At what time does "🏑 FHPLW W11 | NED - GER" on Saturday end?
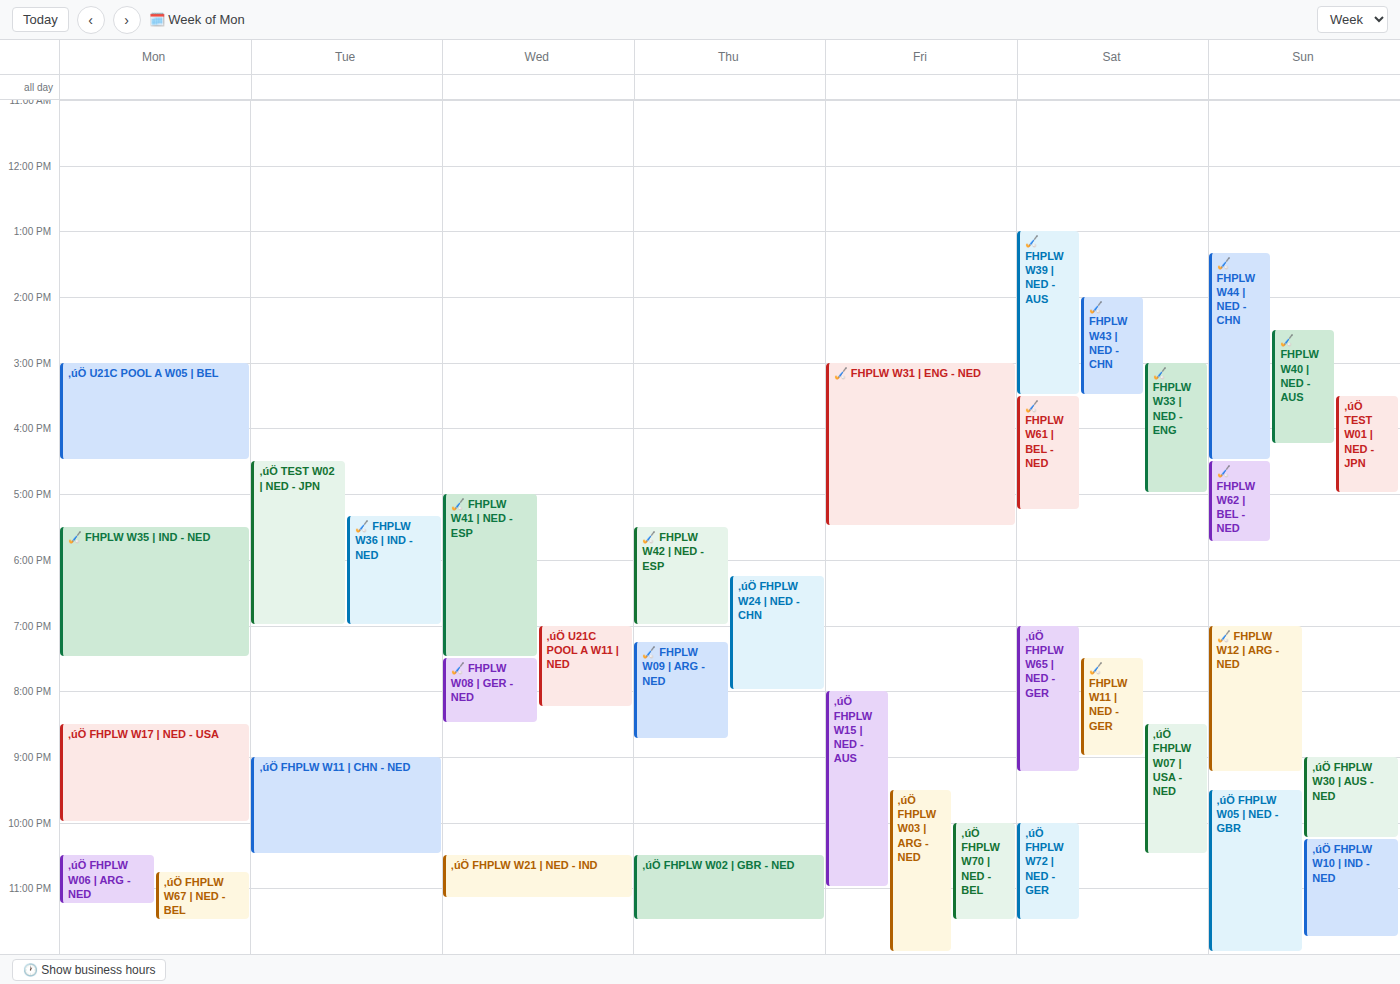
9:00 PM